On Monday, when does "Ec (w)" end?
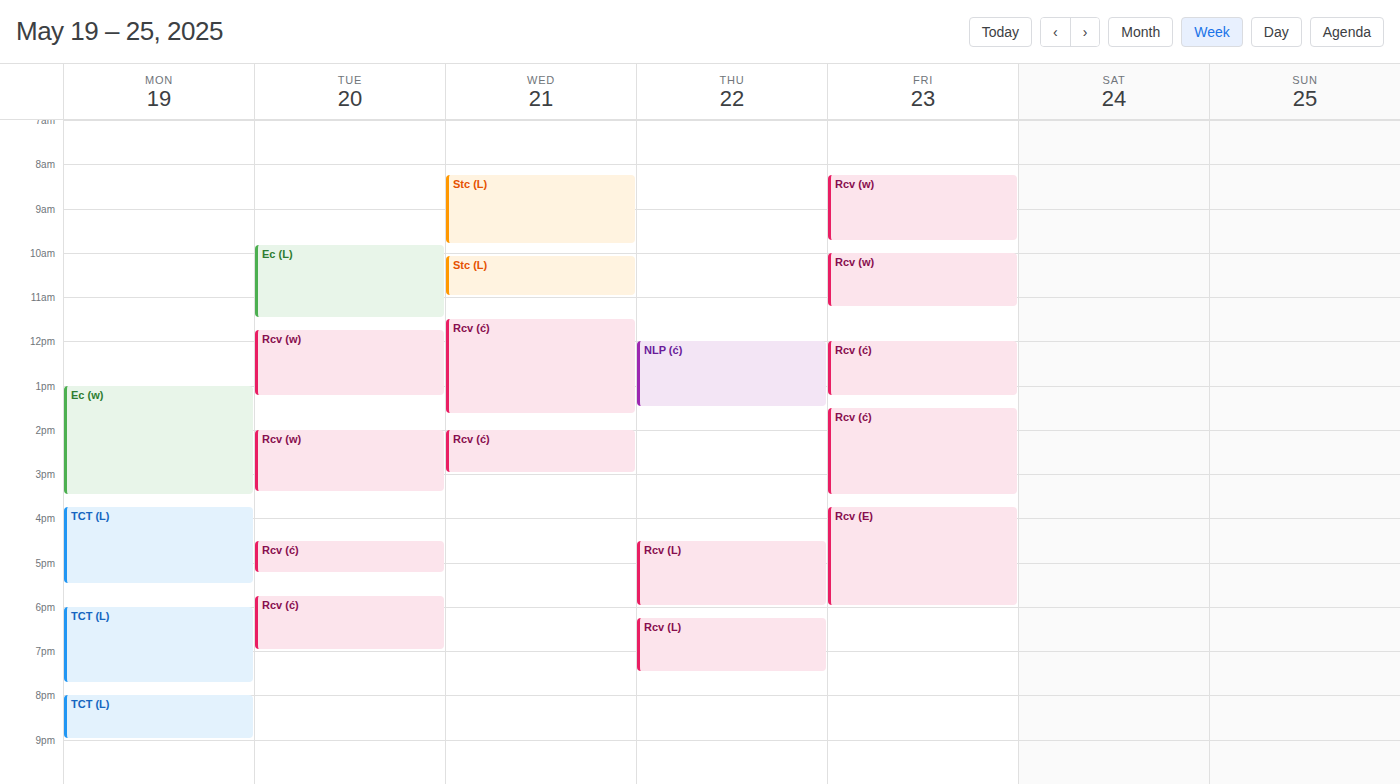
3:30 PM